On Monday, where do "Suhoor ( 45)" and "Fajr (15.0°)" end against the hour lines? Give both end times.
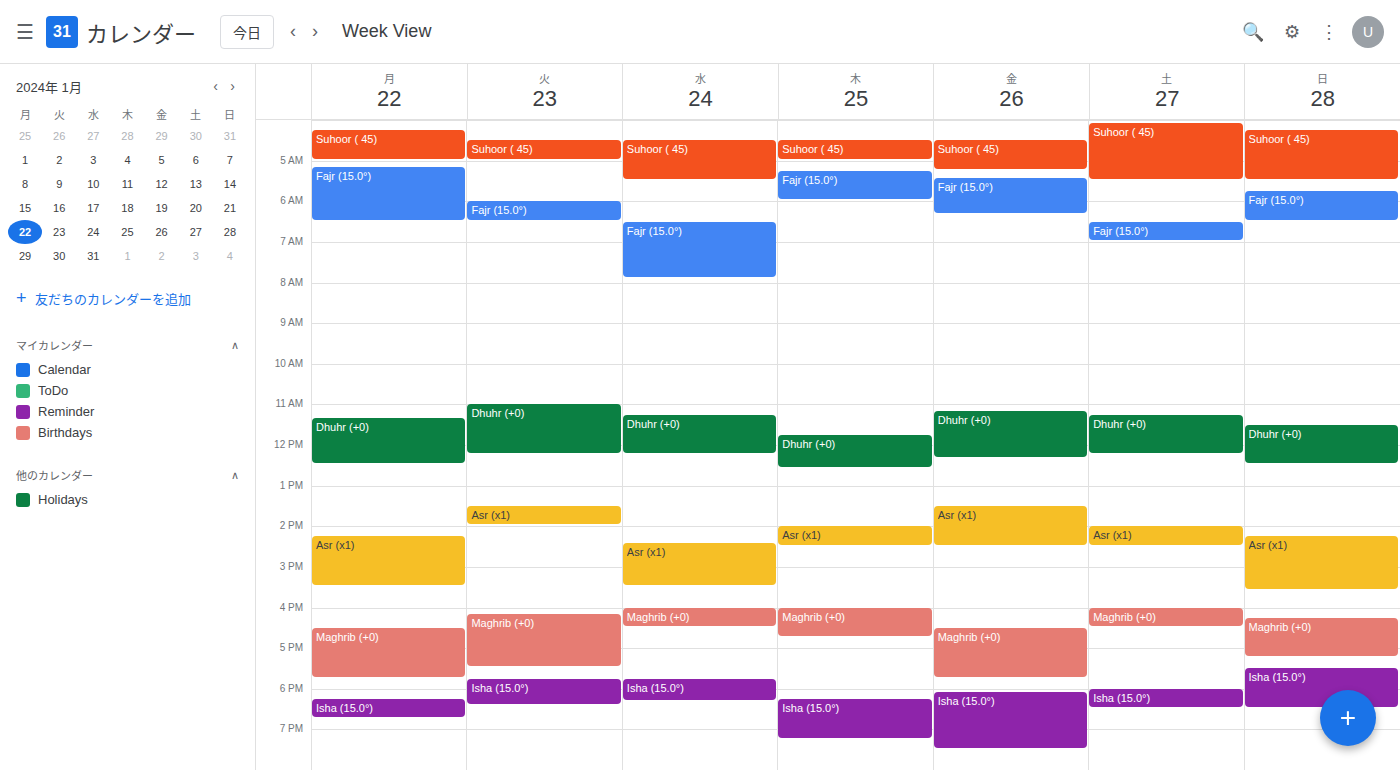
"Suhoor ( 45)": 05:00, exactly on the 05:00 line. "Fajr (15.0°)": 06:30, halfway between the 06:00 and 07:00 lines.